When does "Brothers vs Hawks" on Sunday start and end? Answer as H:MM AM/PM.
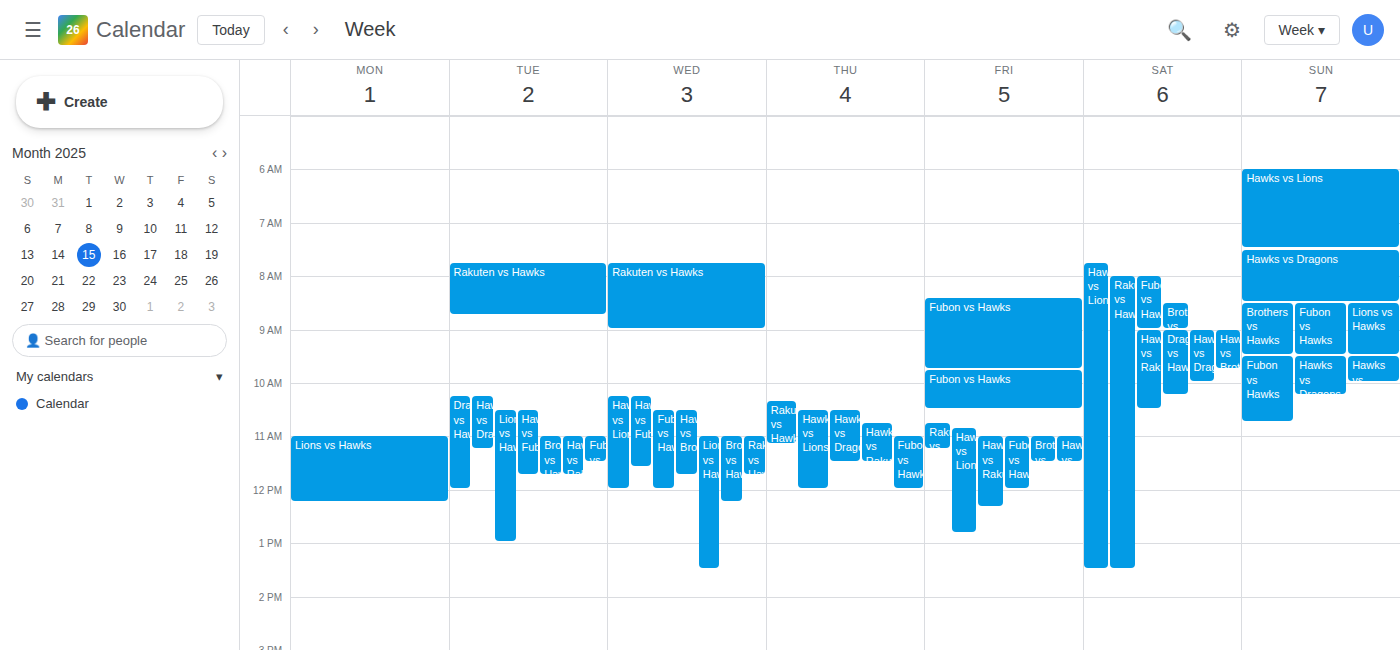
8:30 AM to 9:30 AM